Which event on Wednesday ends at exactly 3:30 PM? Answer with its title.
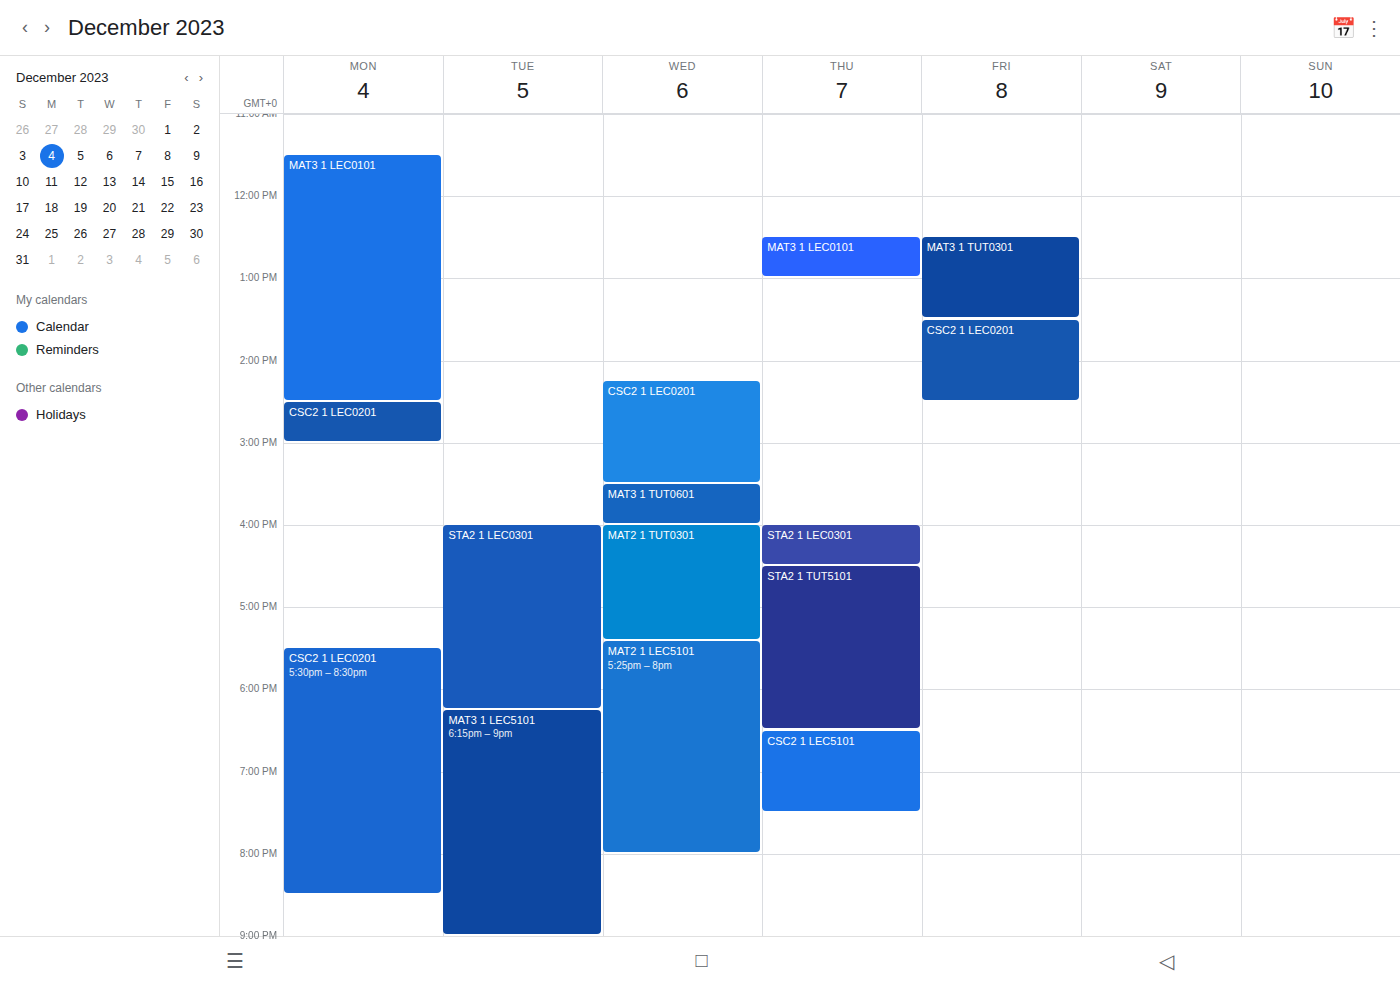
"CSC2 1 LEC0201"